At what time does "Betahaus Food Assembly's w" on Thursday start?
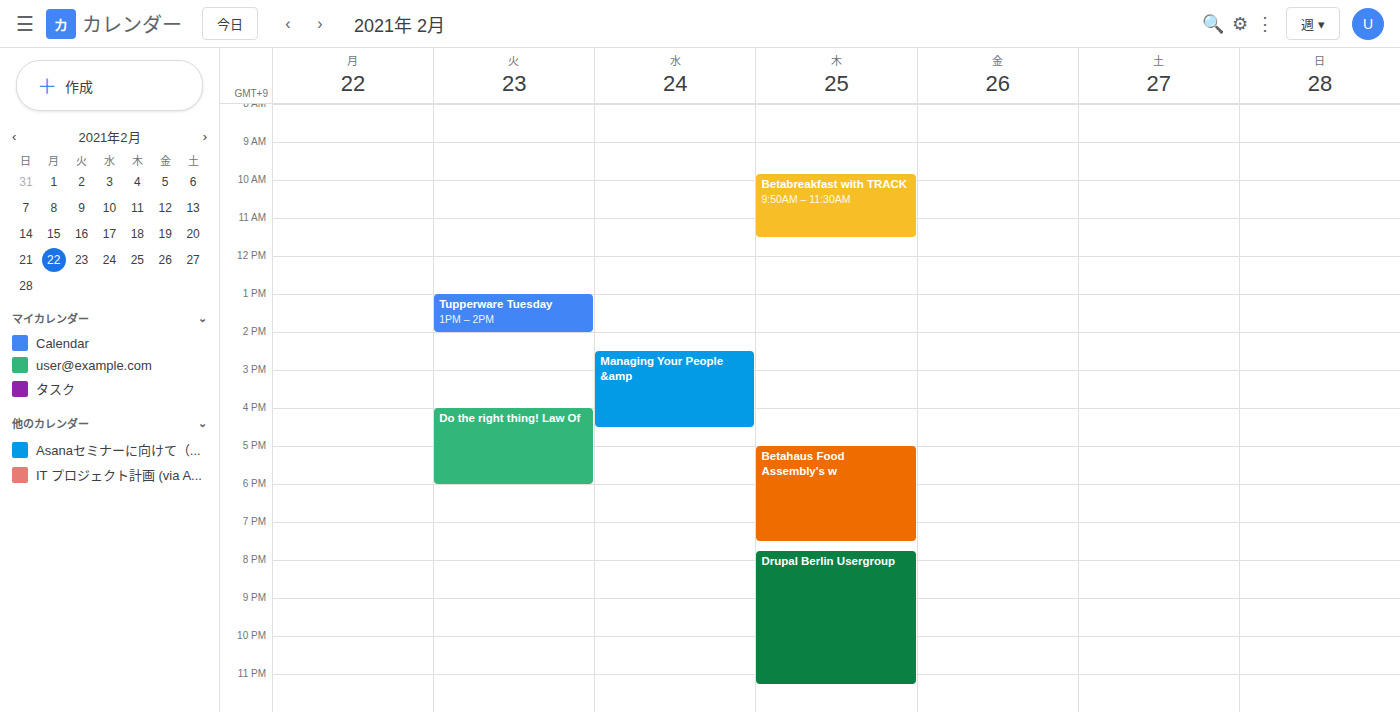
17:00